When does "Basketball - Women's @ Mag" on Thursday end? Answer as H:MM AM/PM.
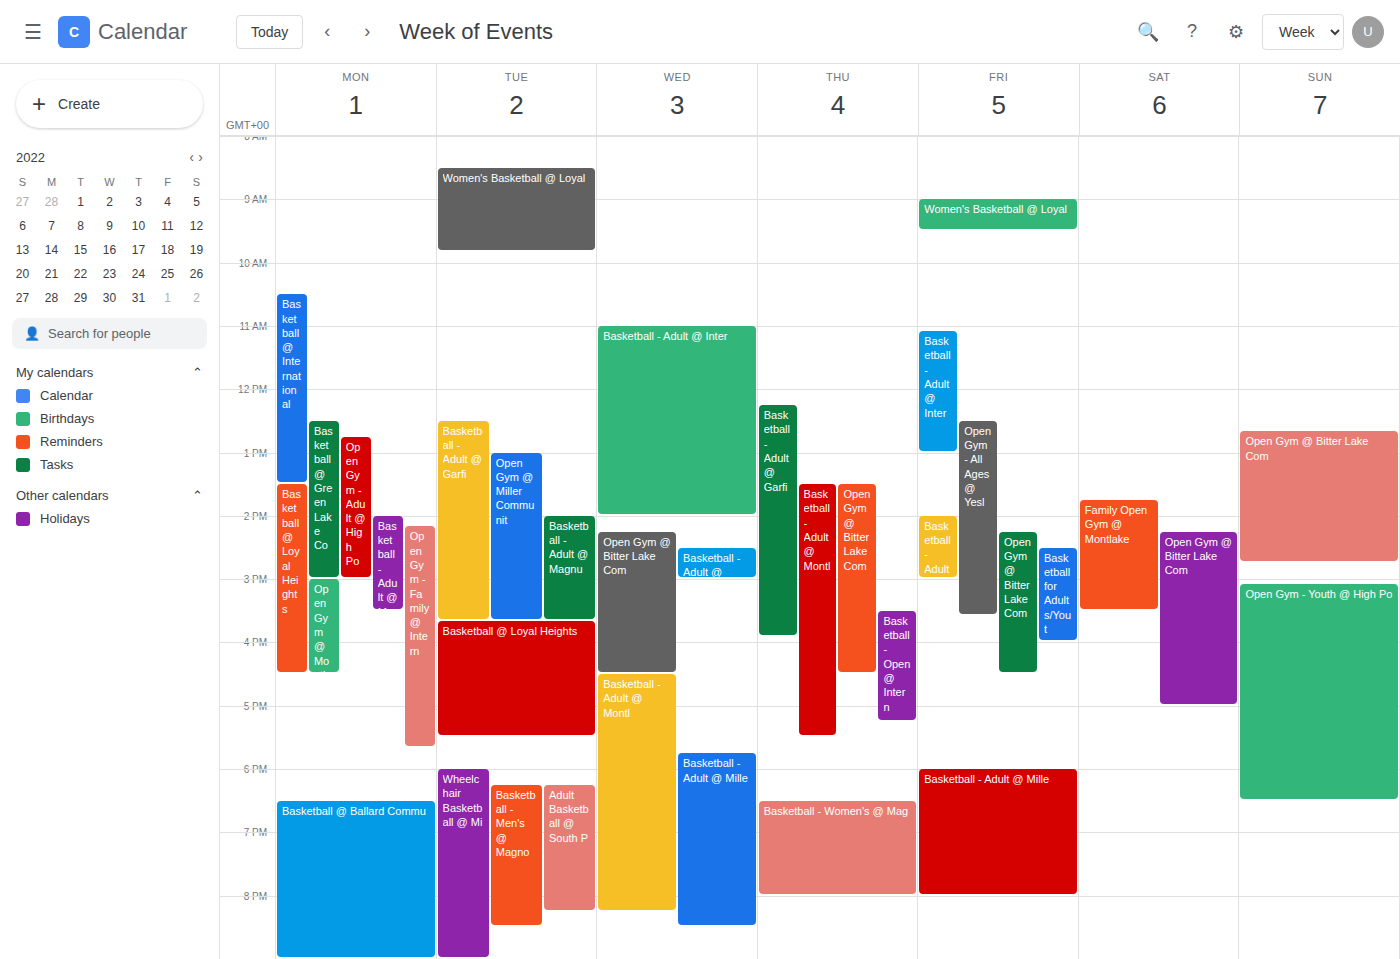
8:00 PM